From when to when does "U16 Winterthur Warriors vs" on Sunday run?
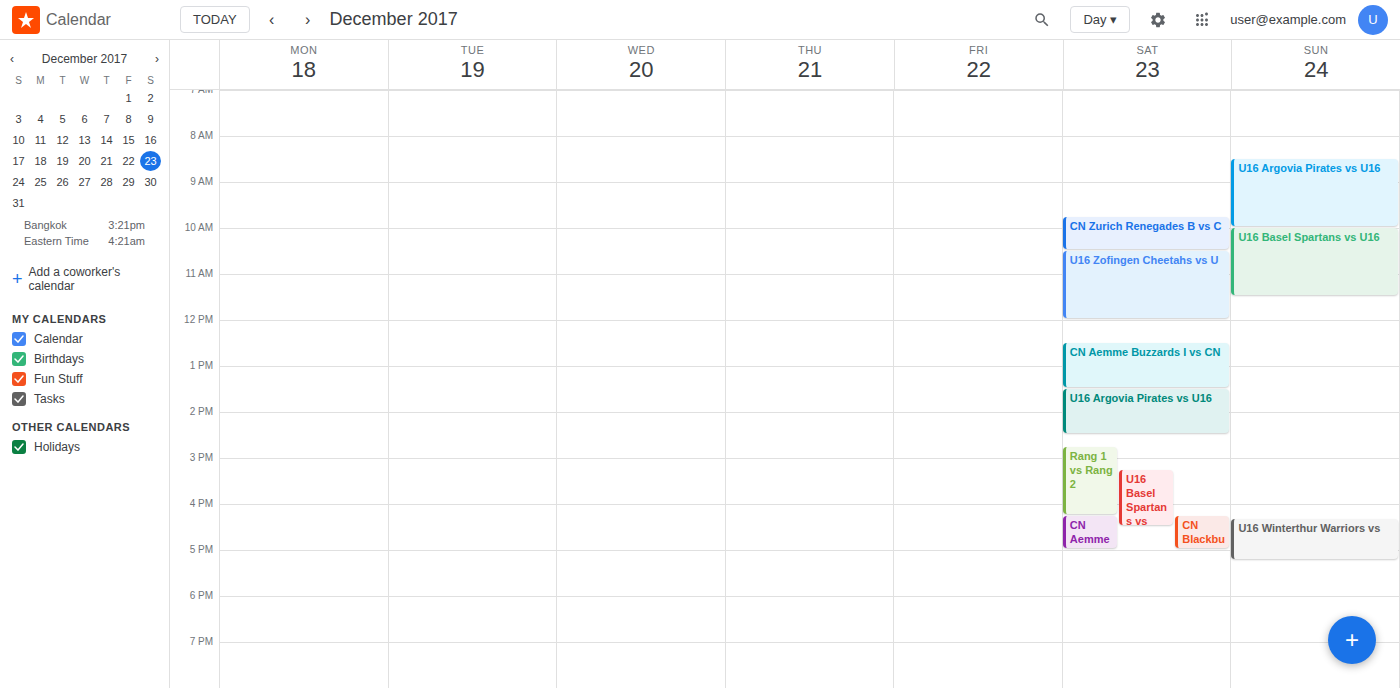
4:20 PM to 5:15 PM